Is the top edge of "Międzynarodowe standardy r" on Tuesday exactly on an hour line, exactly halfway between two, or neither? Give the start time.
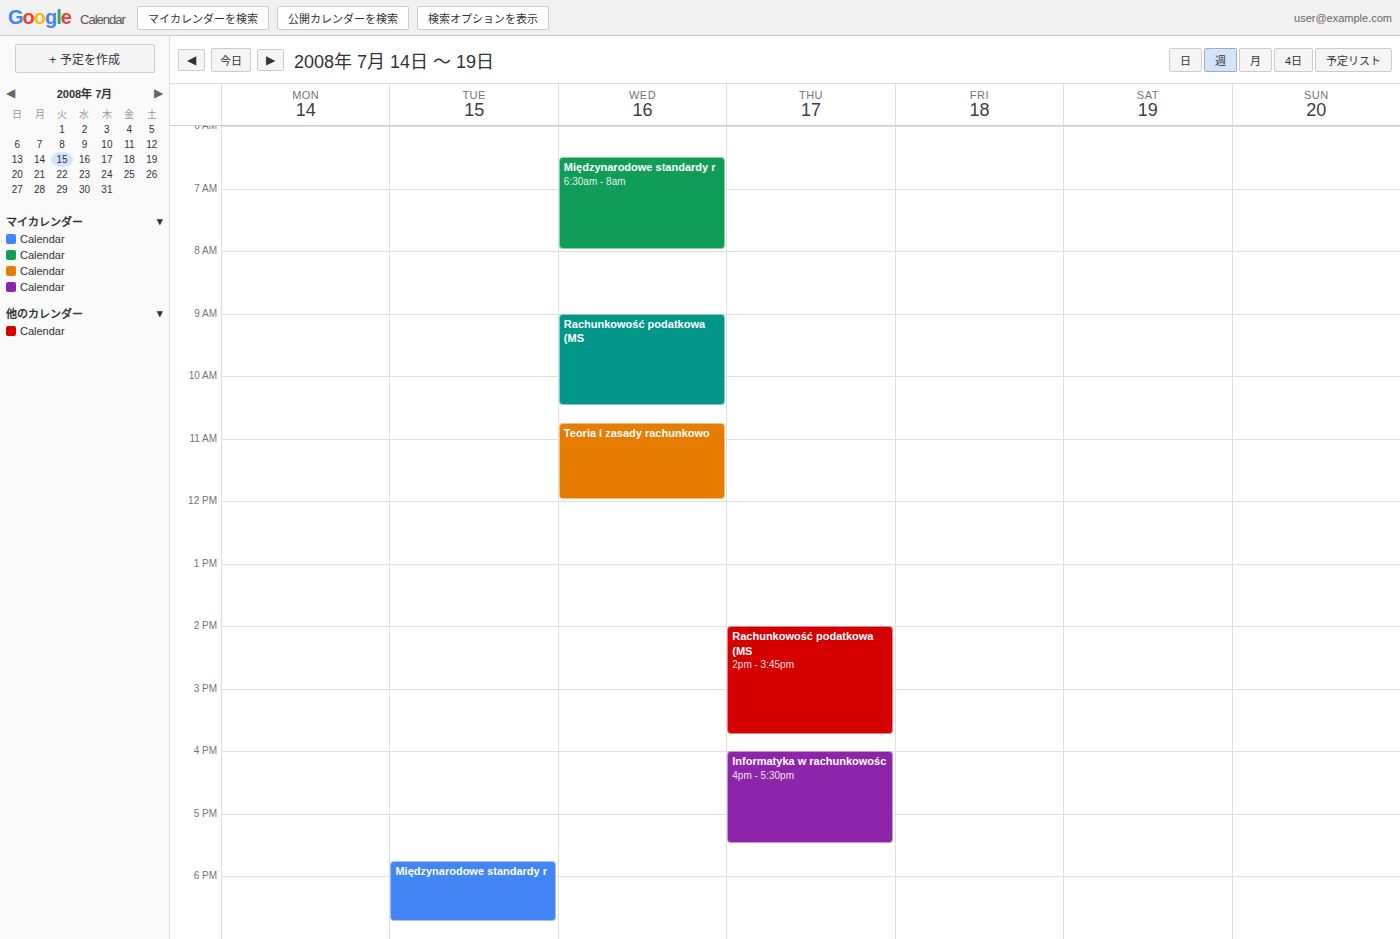
5:45 PM -- neither: three quarters of the way from the 5 PM line to the 6 PM line.